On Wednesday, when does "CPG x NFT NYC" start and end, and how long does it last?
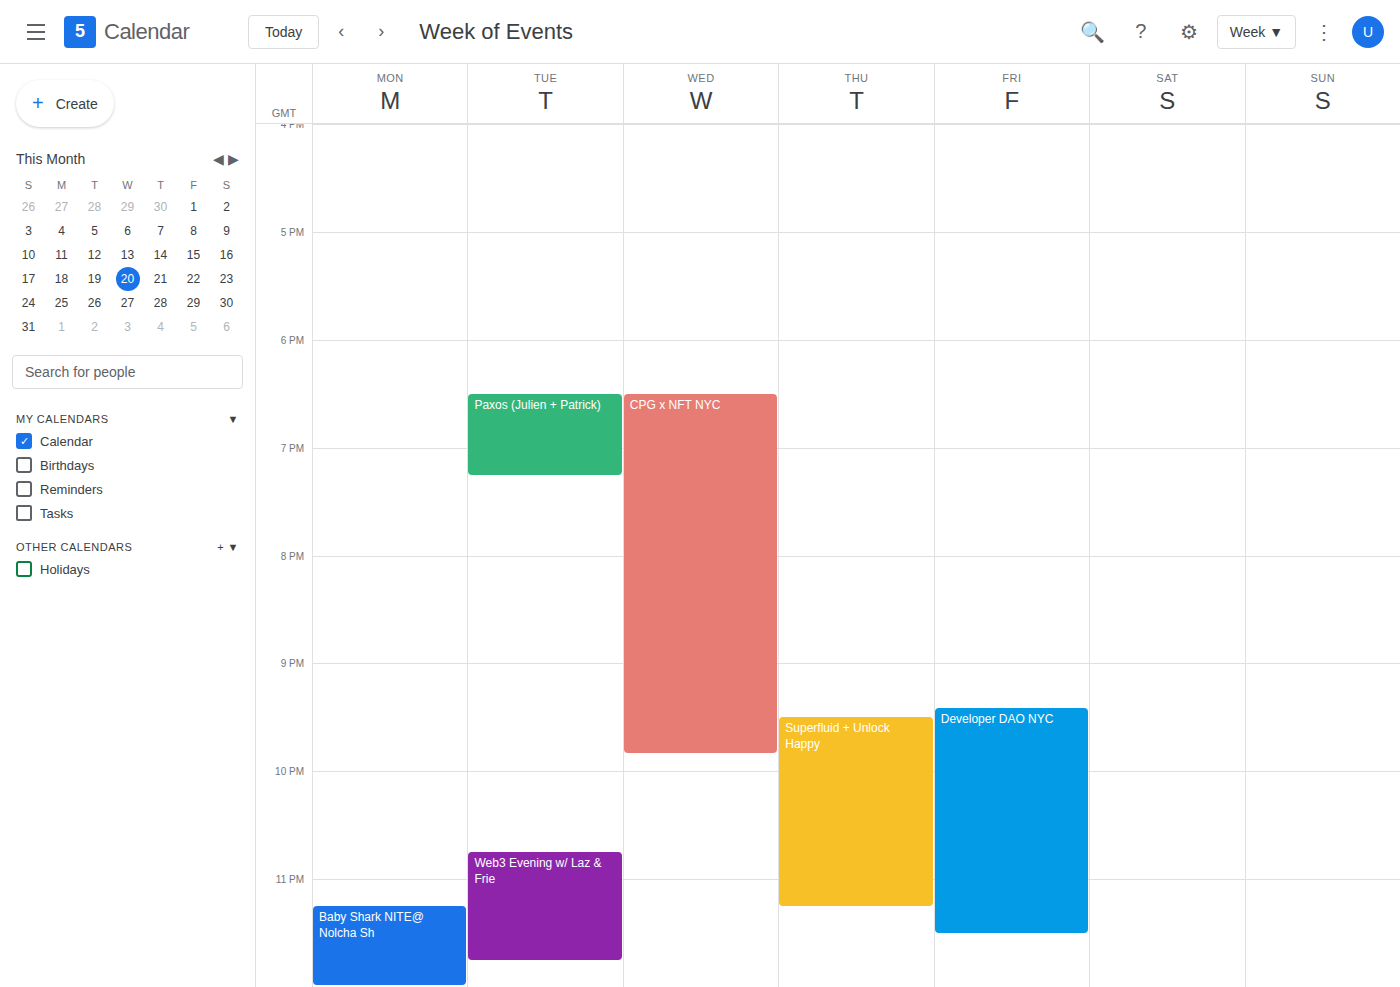
6:30 PM to 9:50 PM, 3 hours 20 minutes